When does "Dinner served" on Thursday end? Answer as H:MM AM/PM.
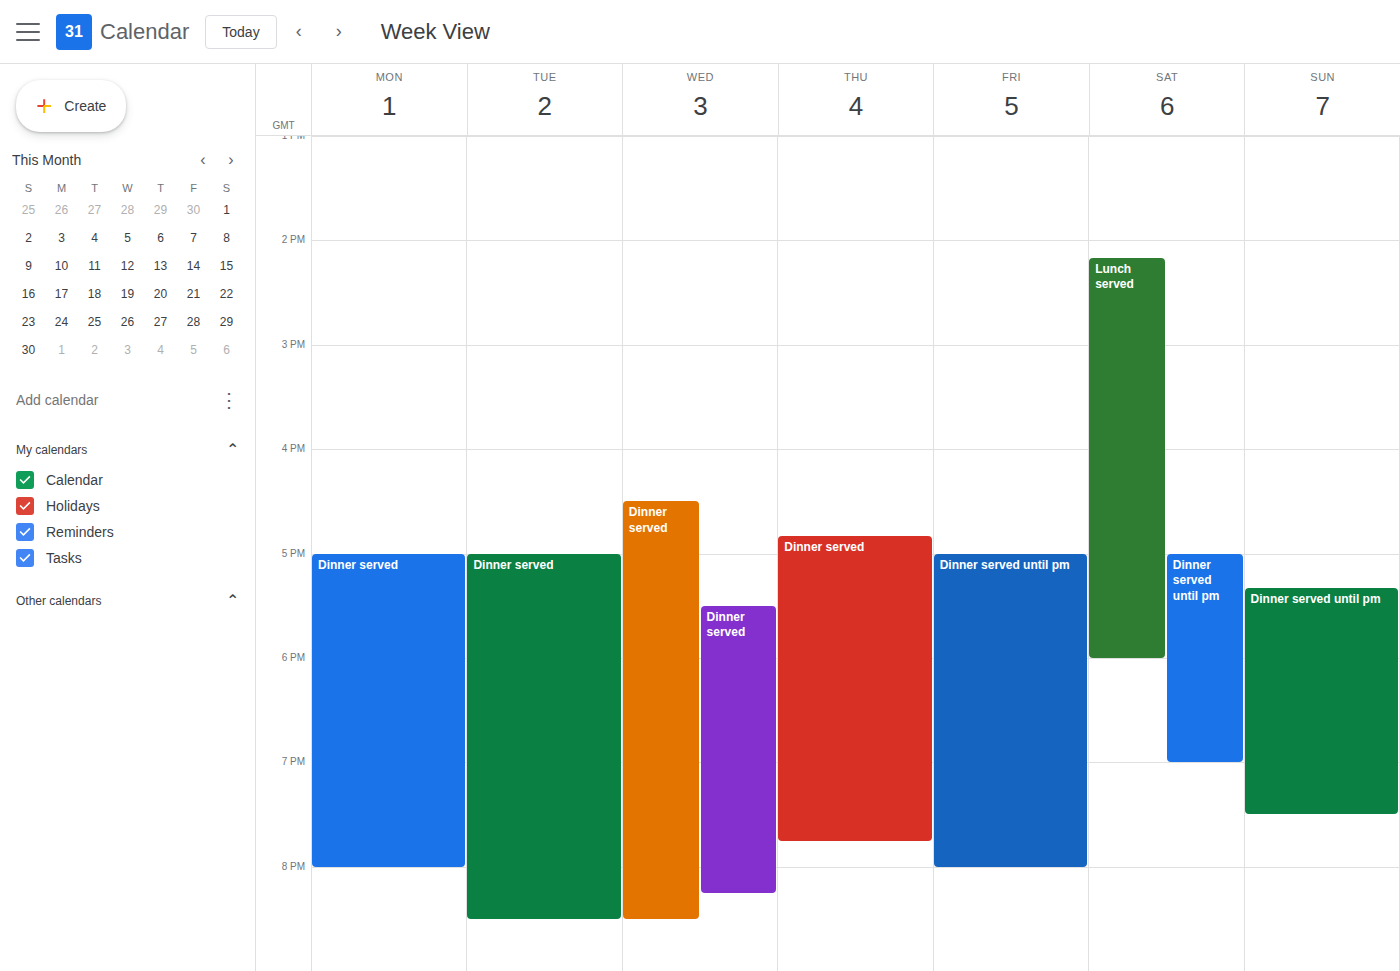
7:45 PM